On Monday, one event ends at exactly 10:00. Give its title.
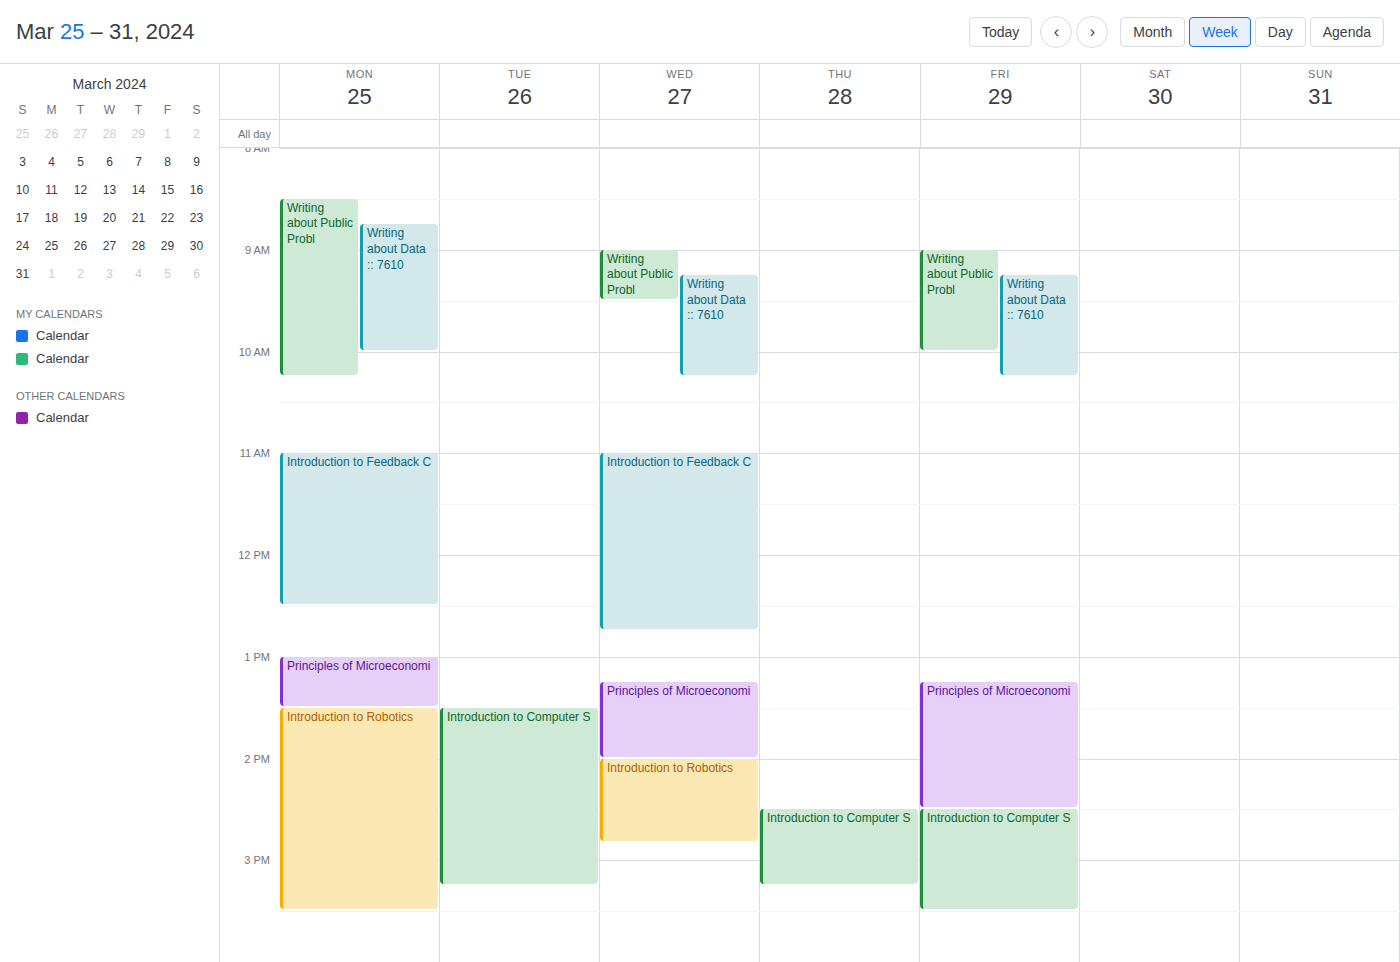
"Writing about Data :: 7610"